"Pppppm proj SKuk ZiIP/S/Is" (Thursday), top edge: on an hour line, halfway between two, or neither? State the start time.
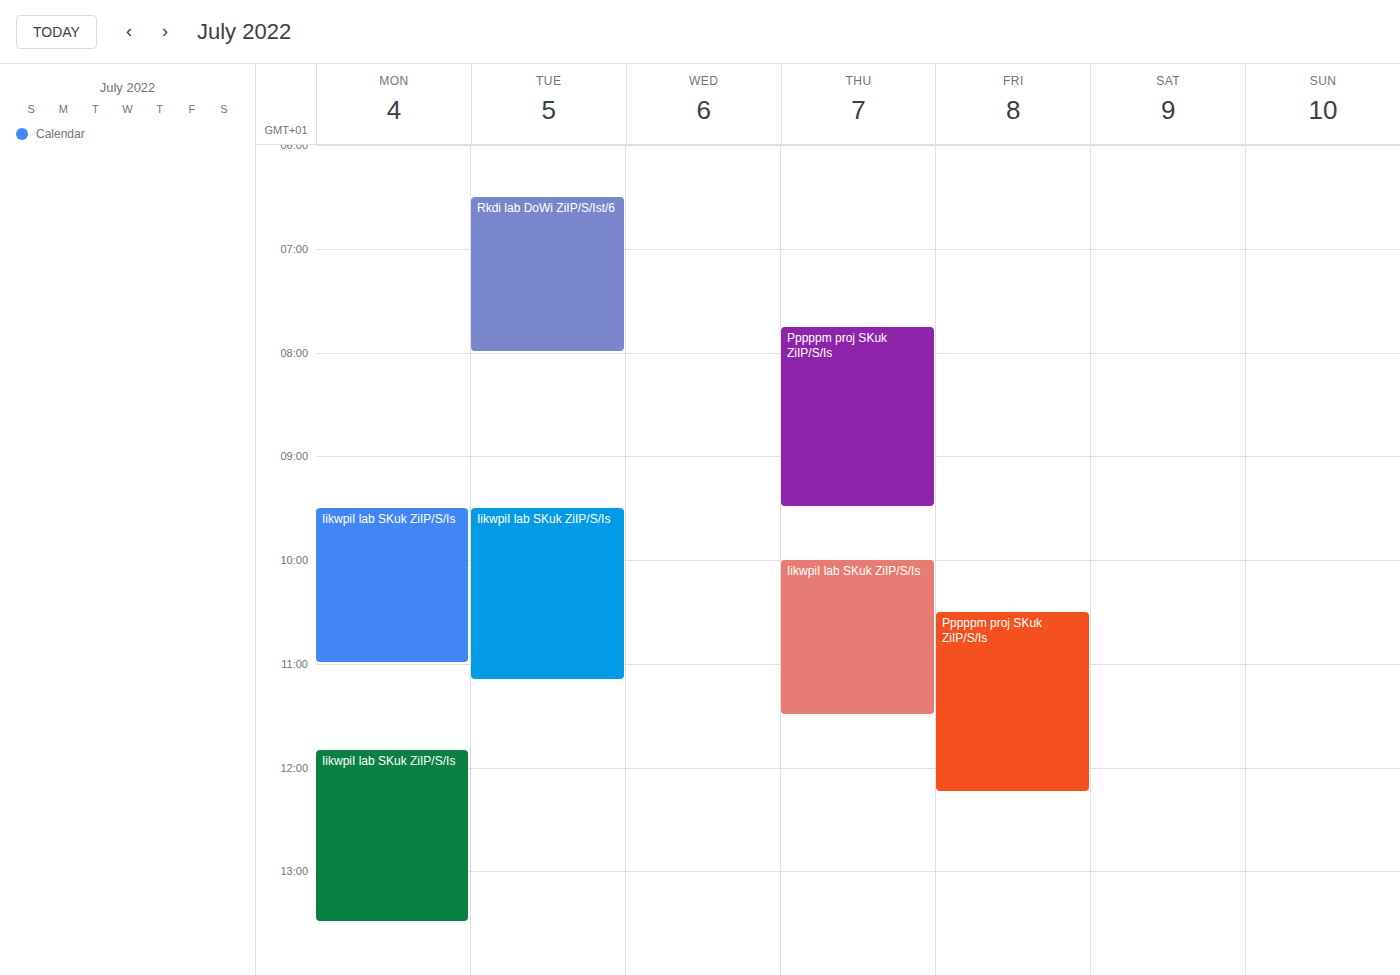
7:45 AM -- neither: three quarters of the way from the 7 AM line to the 8 AM line.